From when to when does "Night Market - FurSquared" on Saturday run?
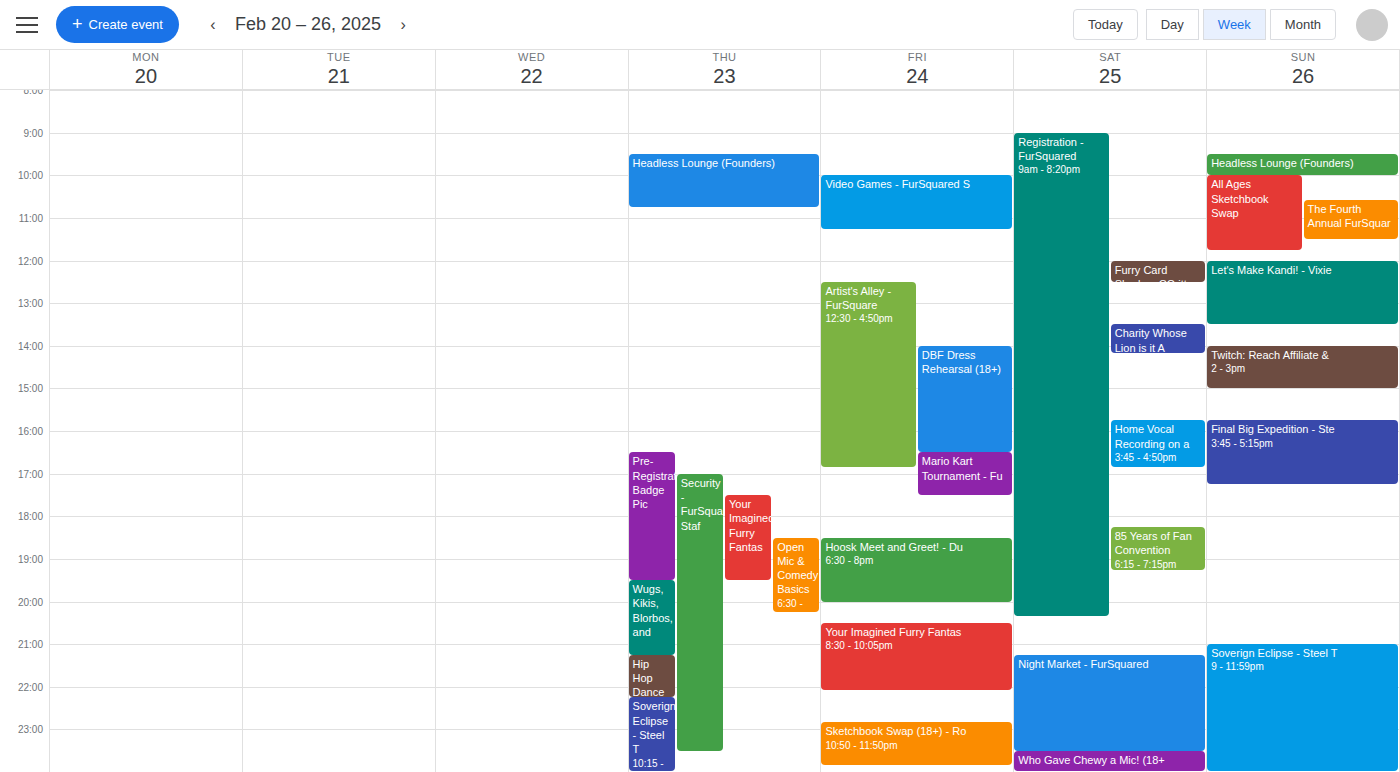
21:15 to 23:30